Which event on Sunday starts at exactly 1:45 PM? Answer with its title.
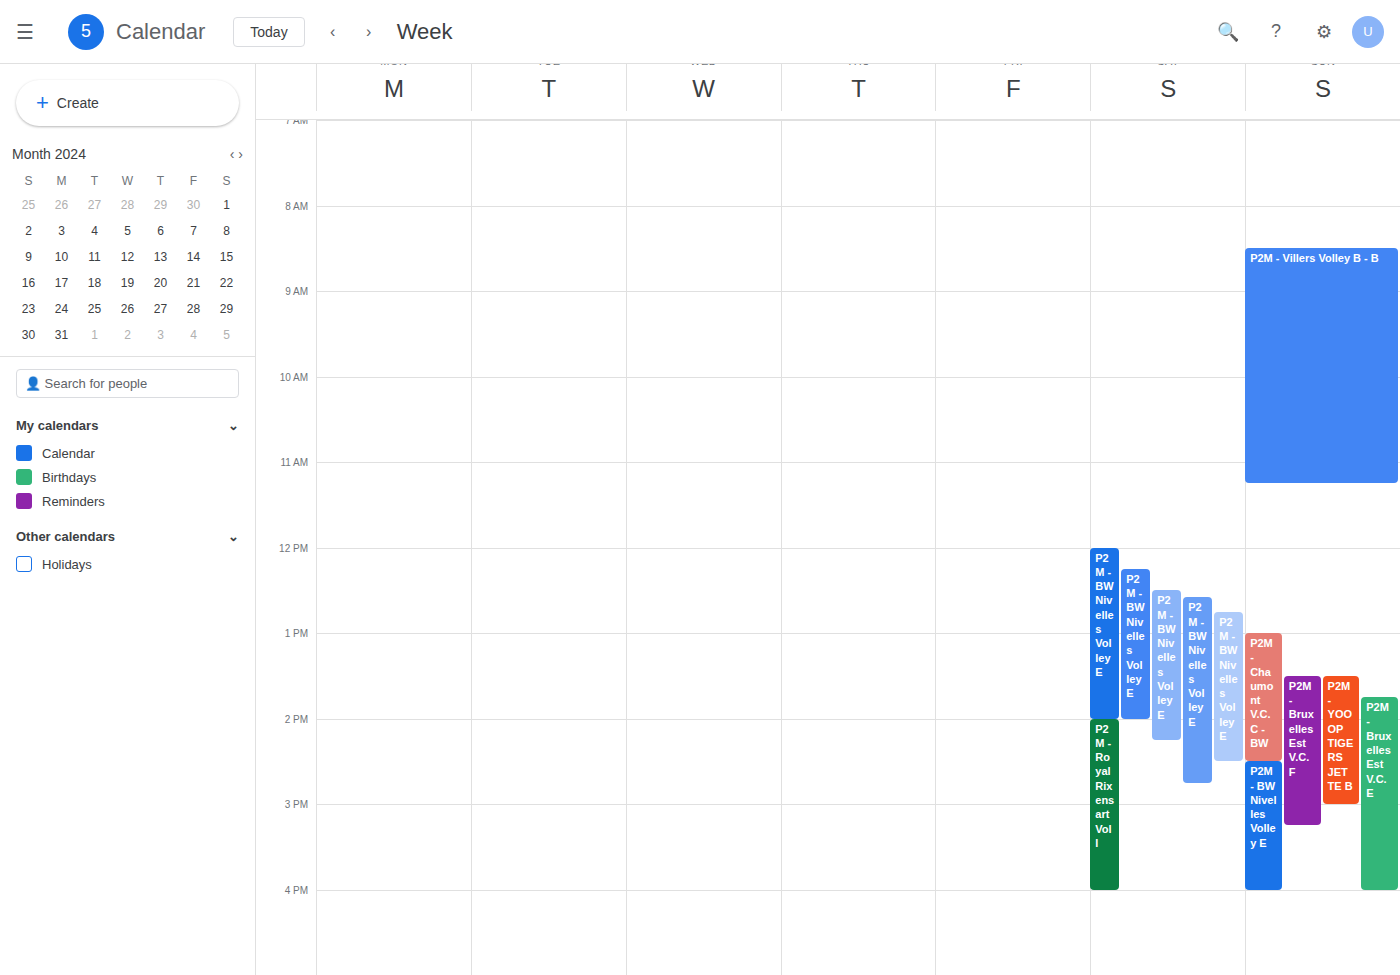
"P2M - Bruxelles Est V.C. E"